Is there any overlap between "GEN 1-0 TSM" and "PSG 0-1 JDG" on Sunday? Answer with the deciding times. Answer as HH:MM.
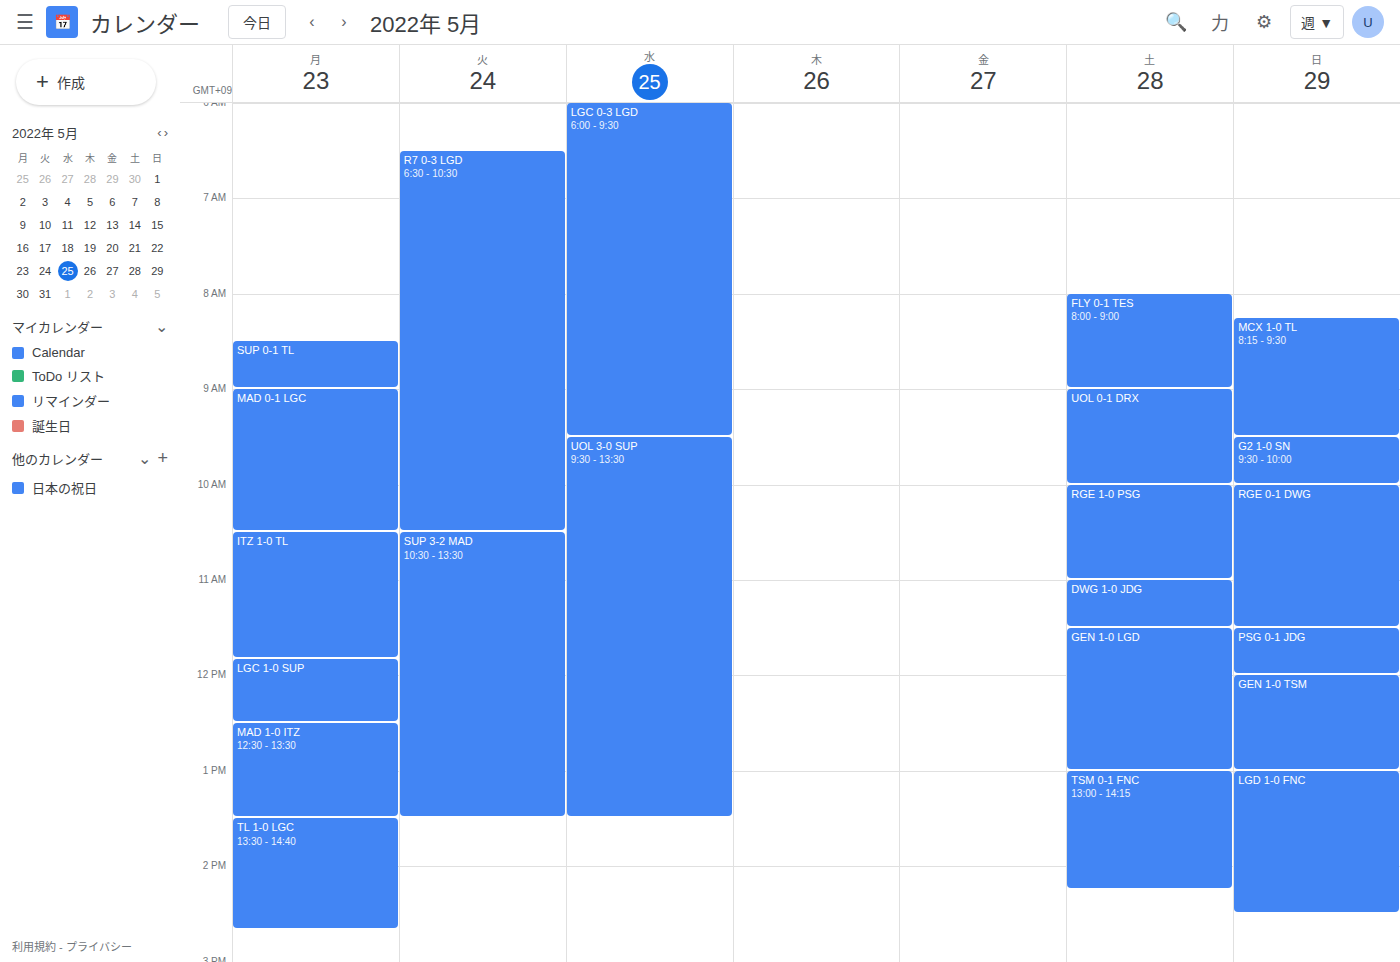
"PSG 0-1 JDG" ends at 12:00, exactly when "GEN 1-0 TSM" starts -- they touch but do not overlap.